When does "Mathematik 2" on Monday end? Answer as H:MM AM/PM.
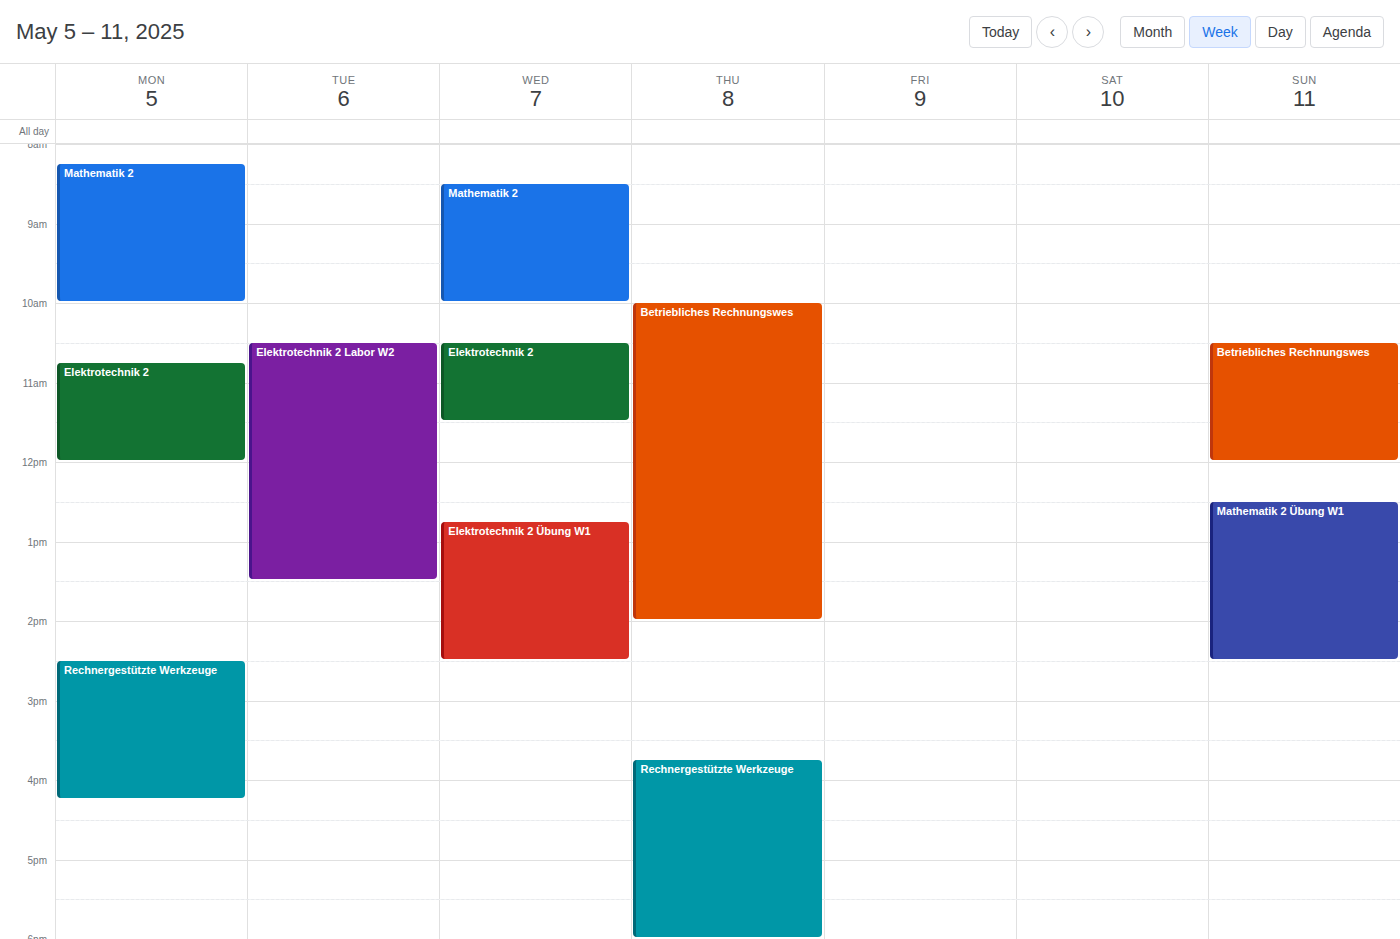
10:00 AM